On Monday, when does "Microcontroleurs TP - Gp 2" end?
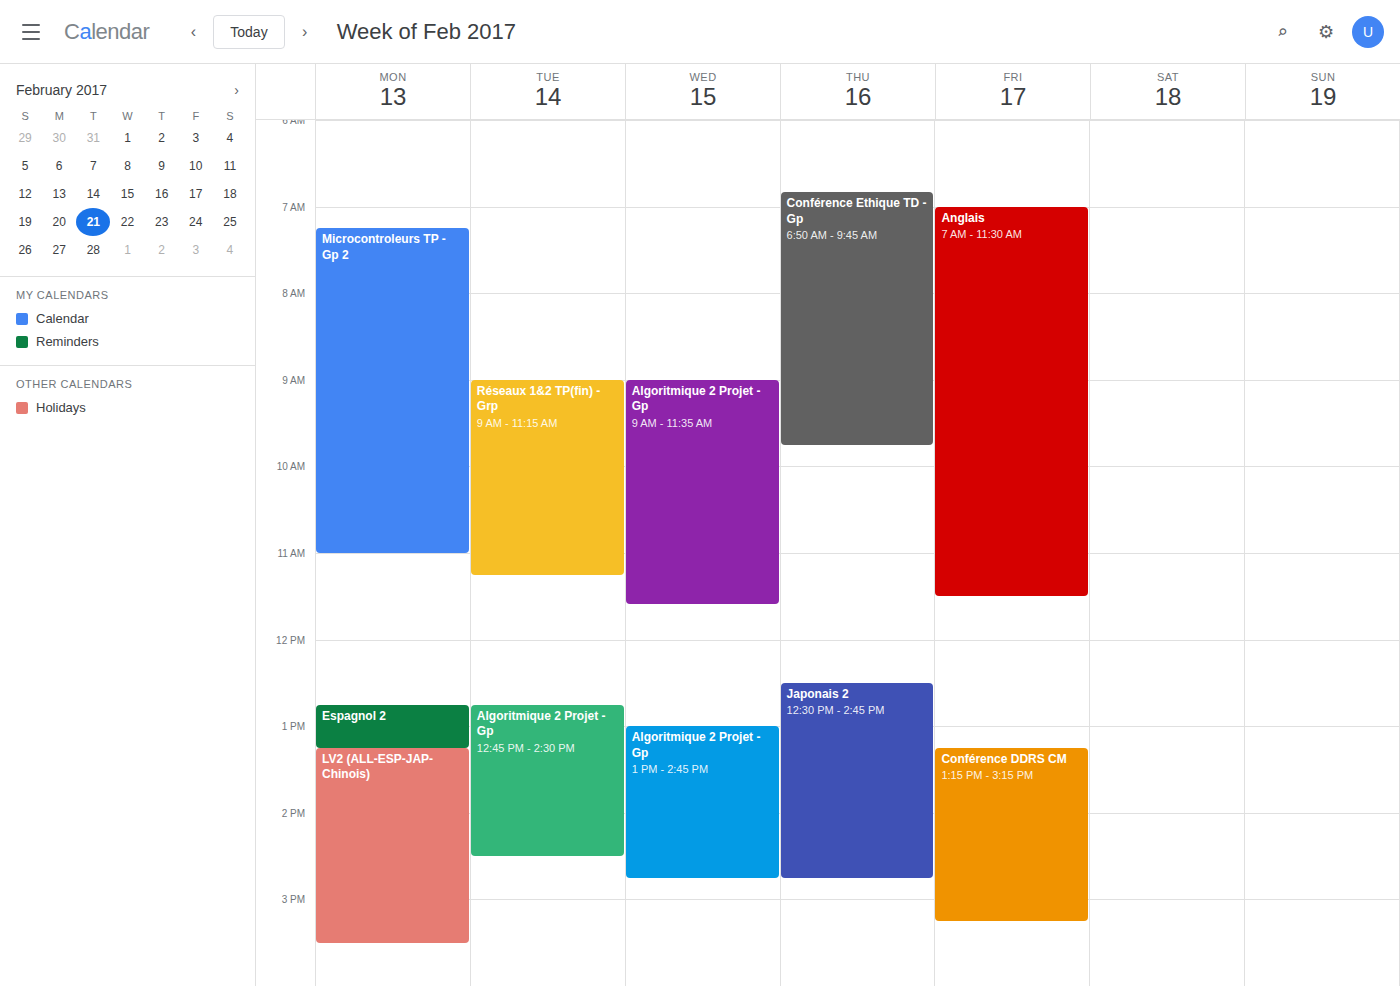
11:00 AM